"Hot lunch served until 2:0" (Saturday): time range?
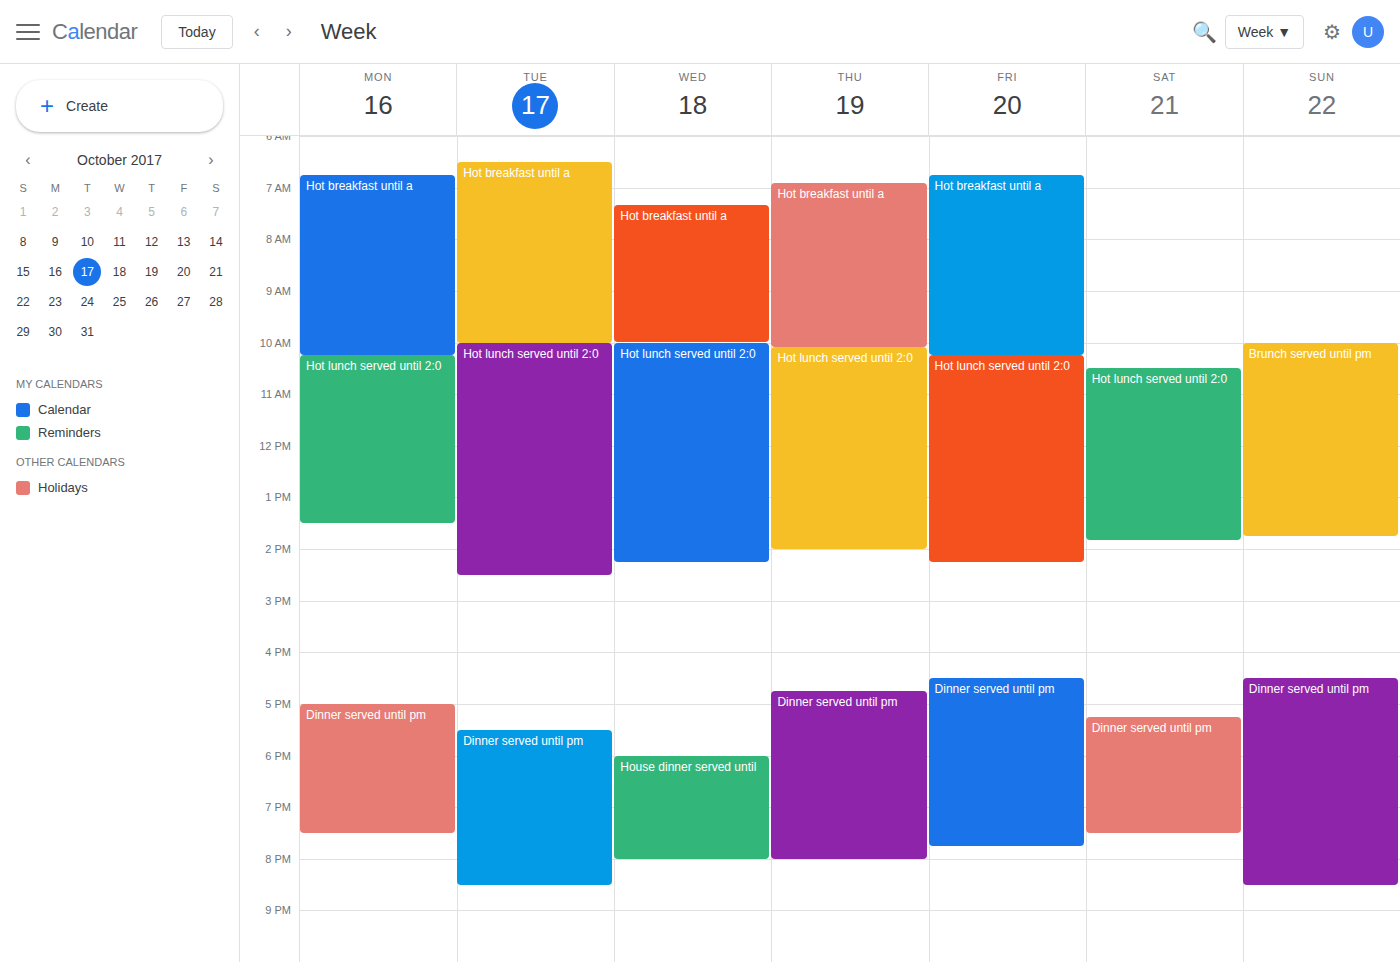
10:30 to 13:50